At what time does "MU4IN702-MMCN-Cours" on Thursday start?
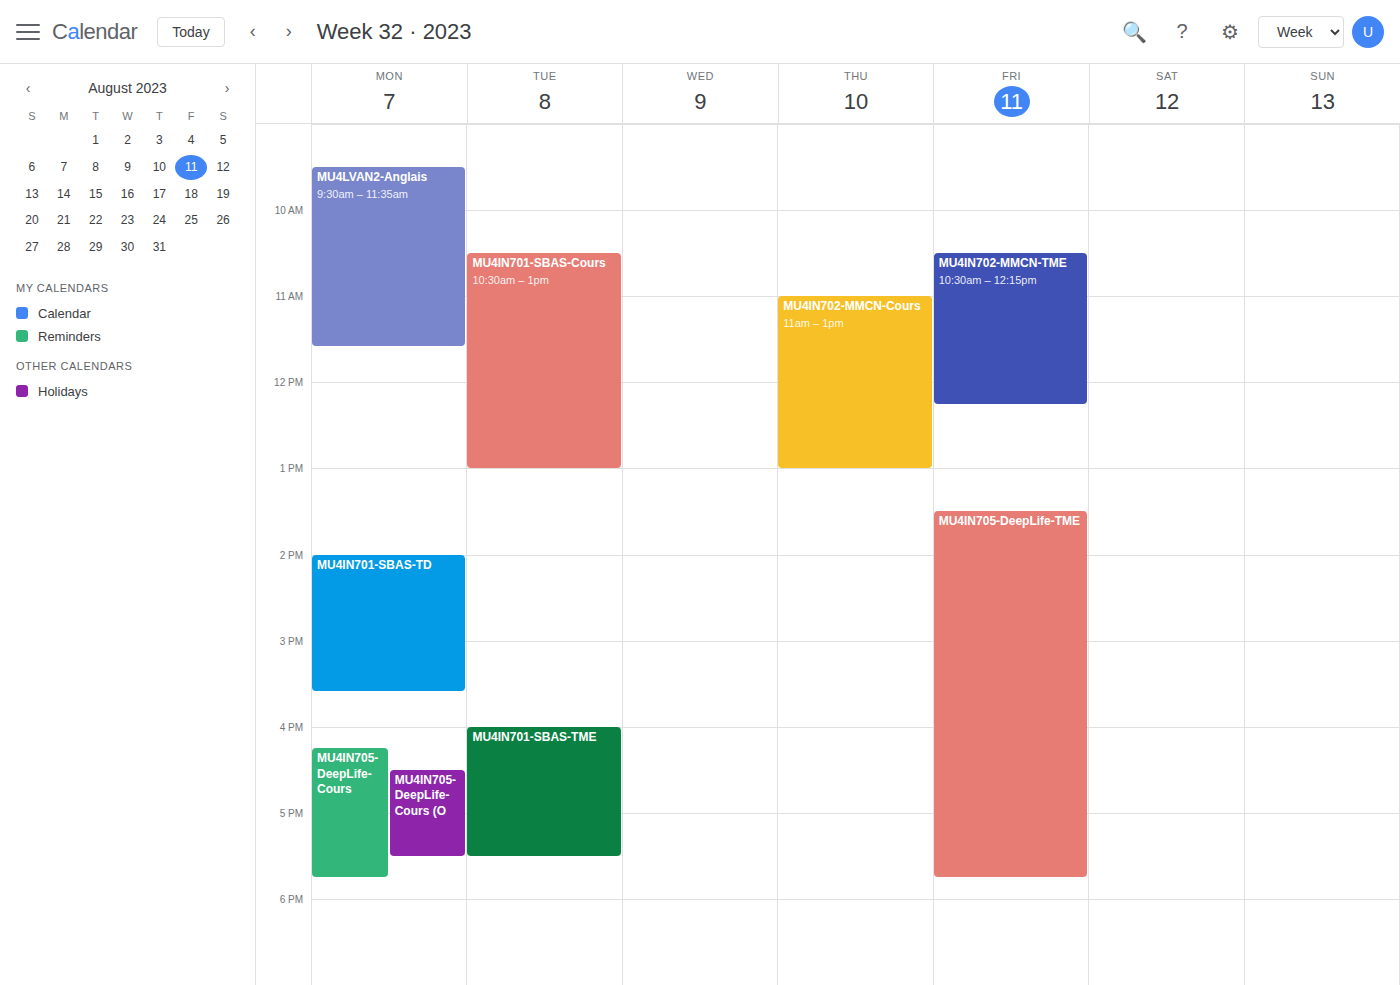
11:00